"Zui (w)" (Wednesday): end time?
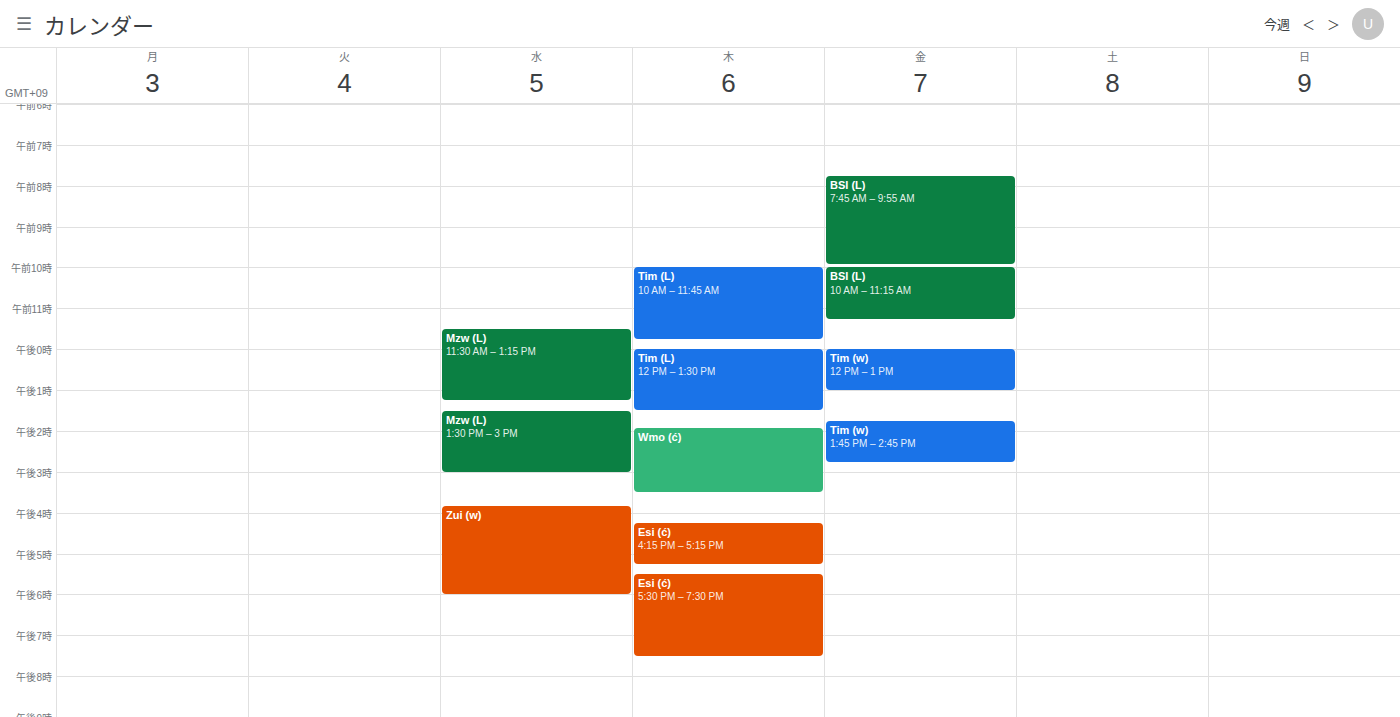
6:00 PM